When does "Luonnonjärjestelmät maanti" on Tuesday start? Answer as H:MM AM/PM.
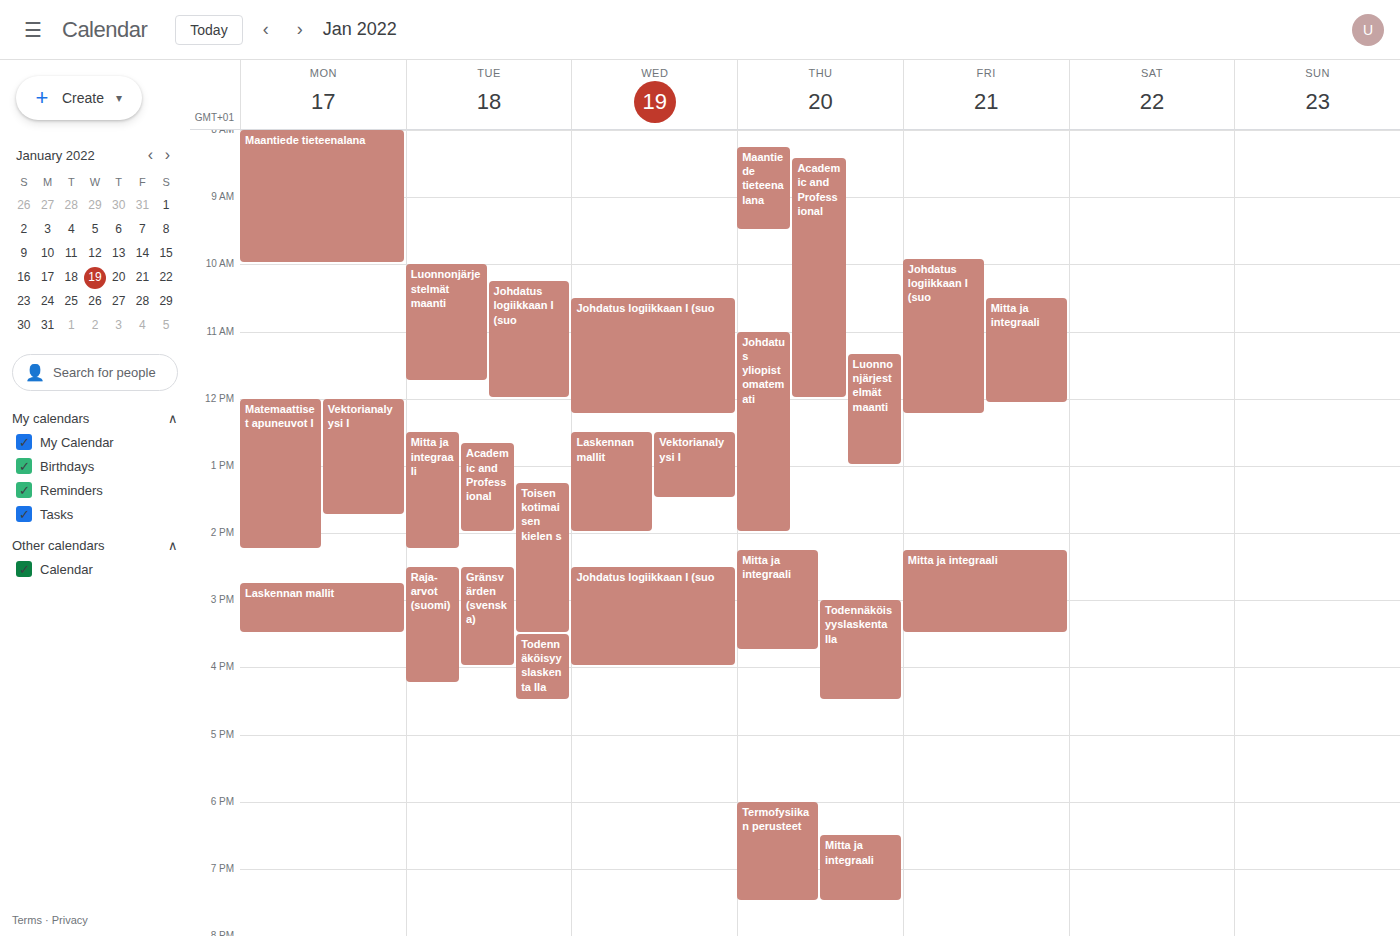
10:00 AM